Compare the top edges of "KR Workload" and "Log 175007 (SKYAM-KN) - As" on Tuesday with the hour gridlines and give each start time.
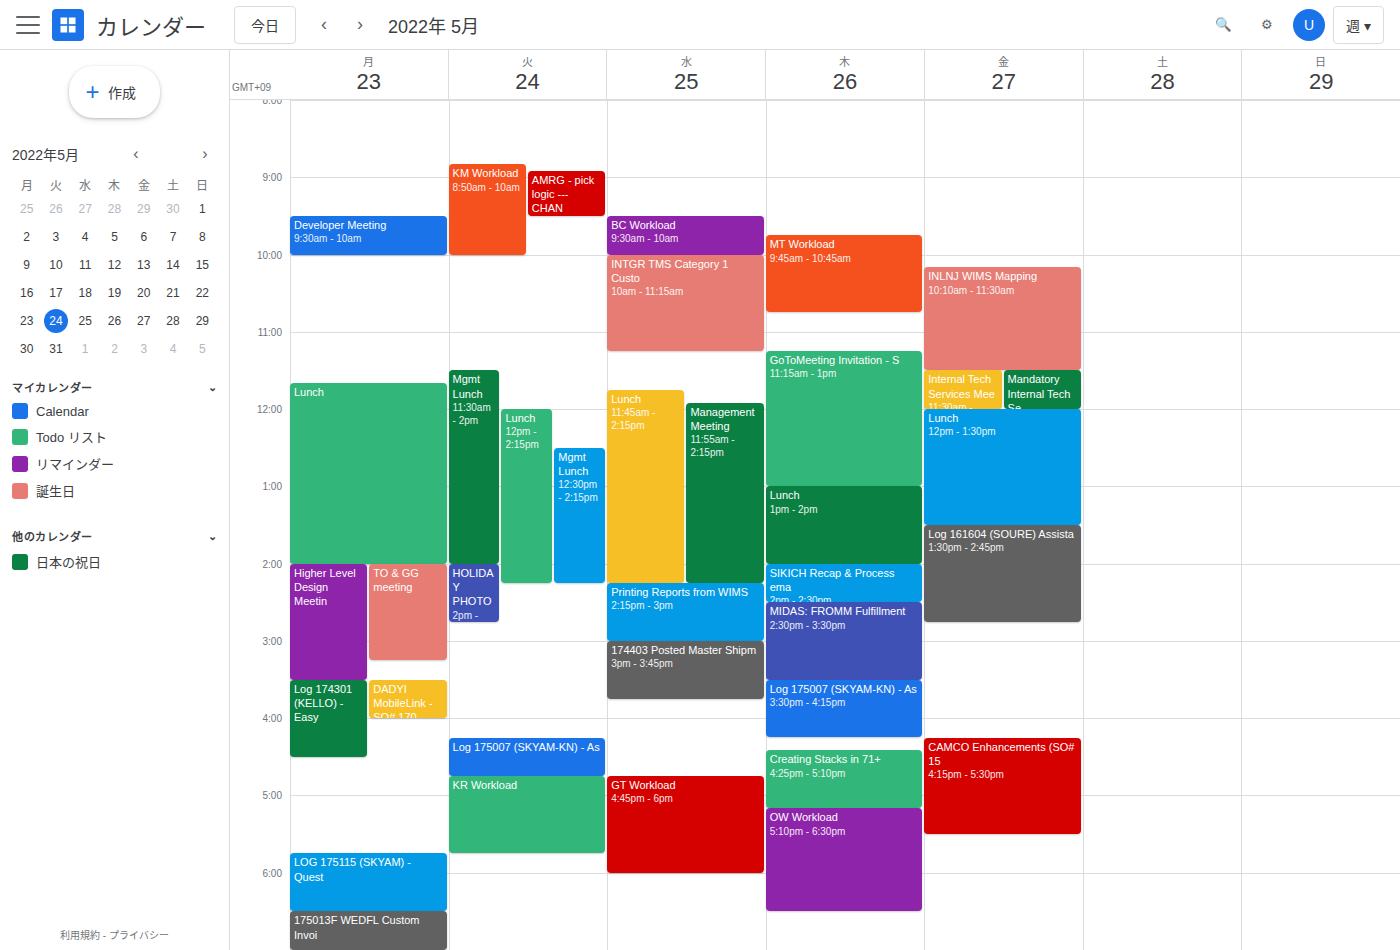
"KR Workload": 4:45 PM, neither: three quarters of the way from the 4 PM line to the 5 PM line. "Log 175007 (SKYAM-KN) - As": 4:15 PM, neither: a quarter of the way from the 4 PM line to the 5 PM line.